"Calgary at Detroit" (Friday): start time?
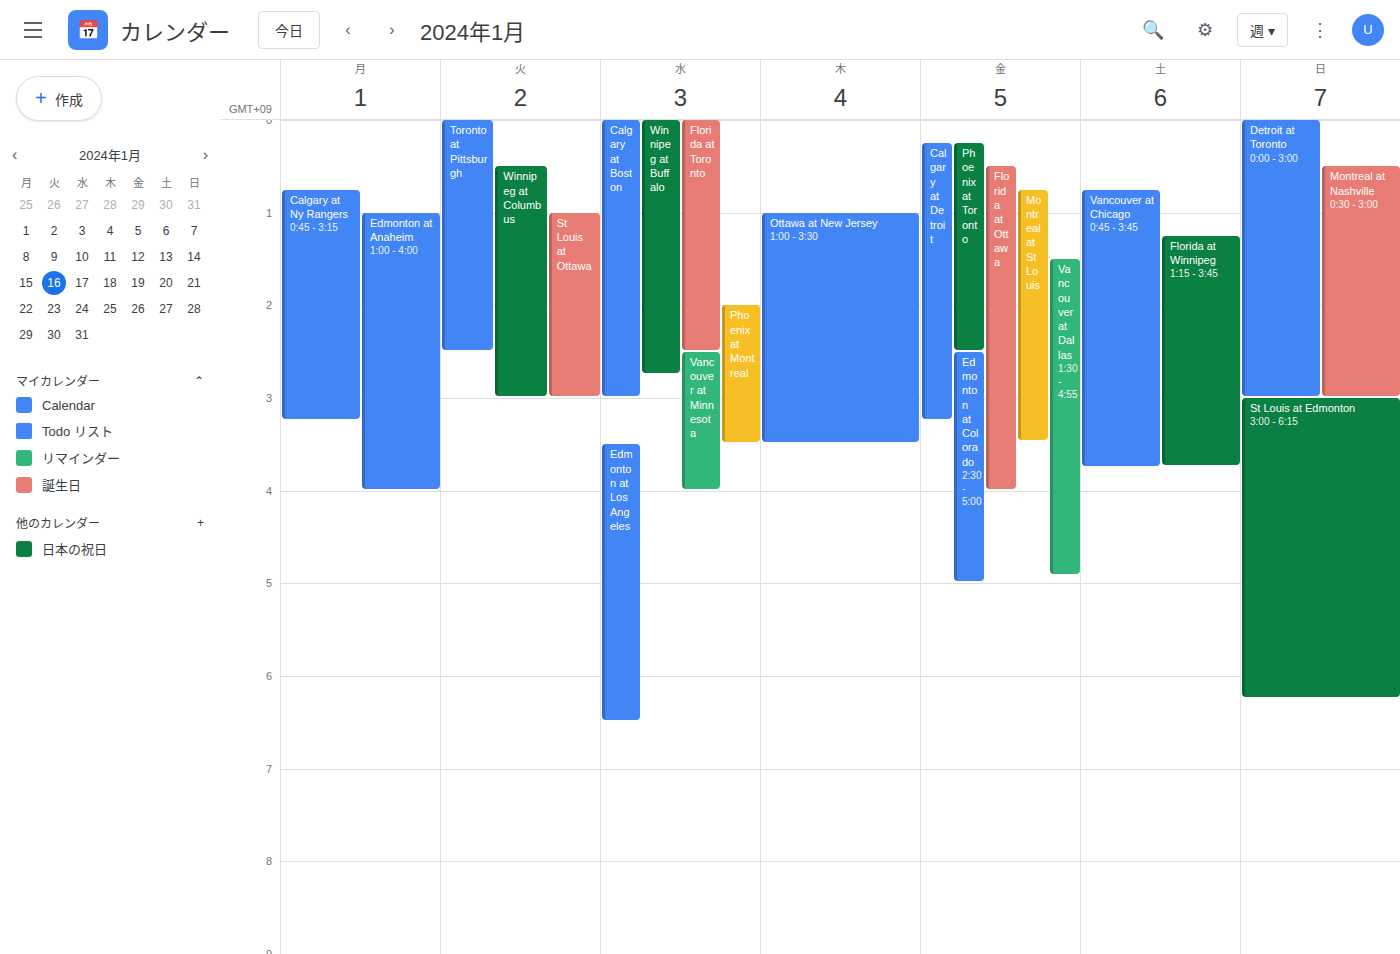
12:15 AM